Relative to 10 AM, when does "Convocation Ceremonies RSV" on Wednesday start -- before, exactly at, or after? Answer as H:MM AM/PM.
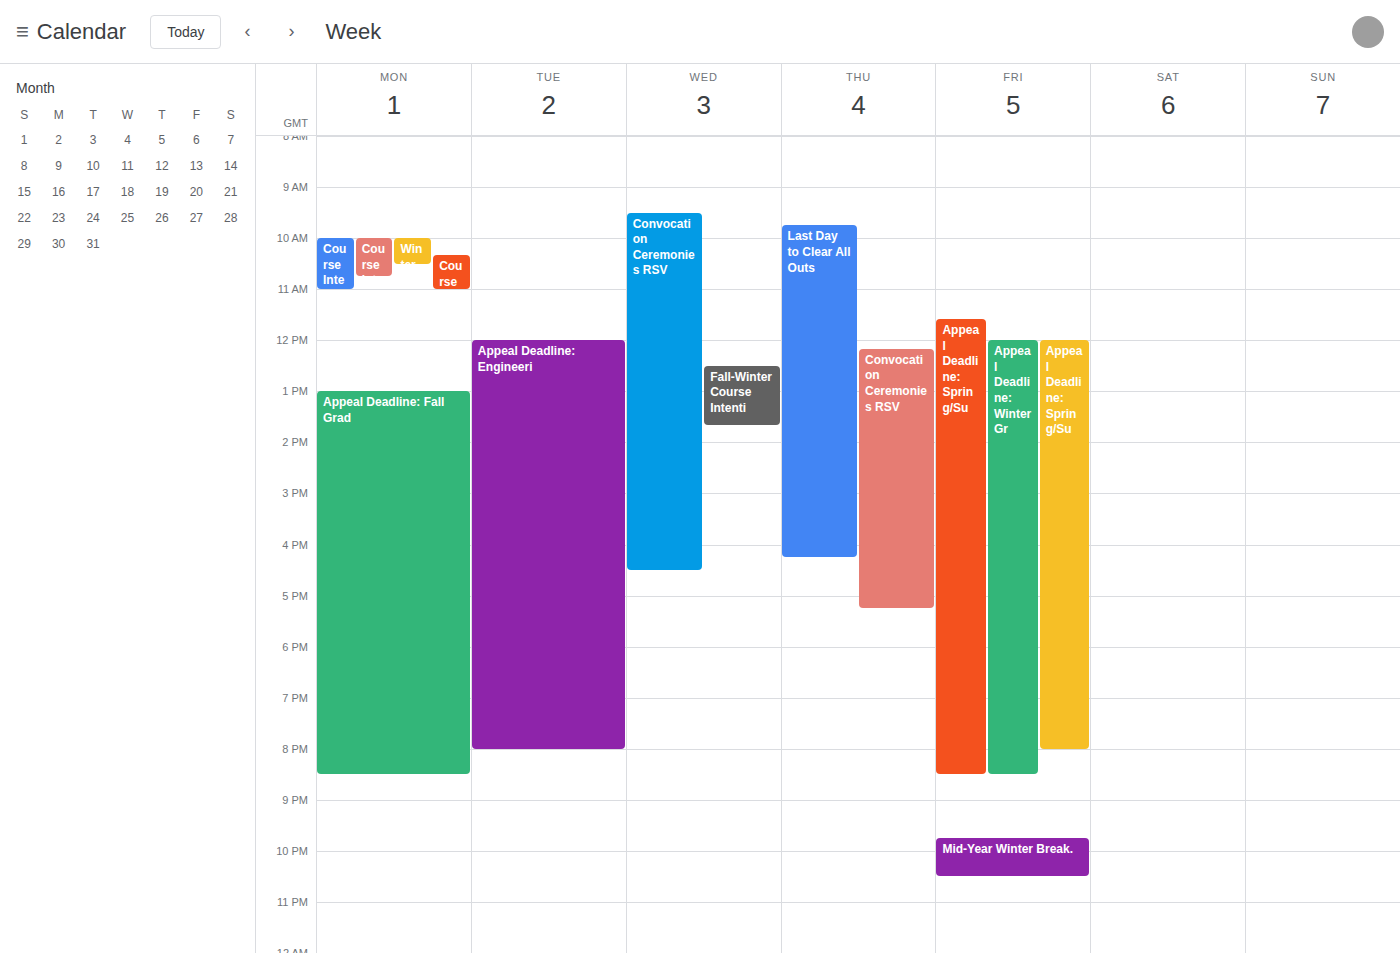
9:30 AM -- before 10 AM, 30 minutes above the 10 AM line.